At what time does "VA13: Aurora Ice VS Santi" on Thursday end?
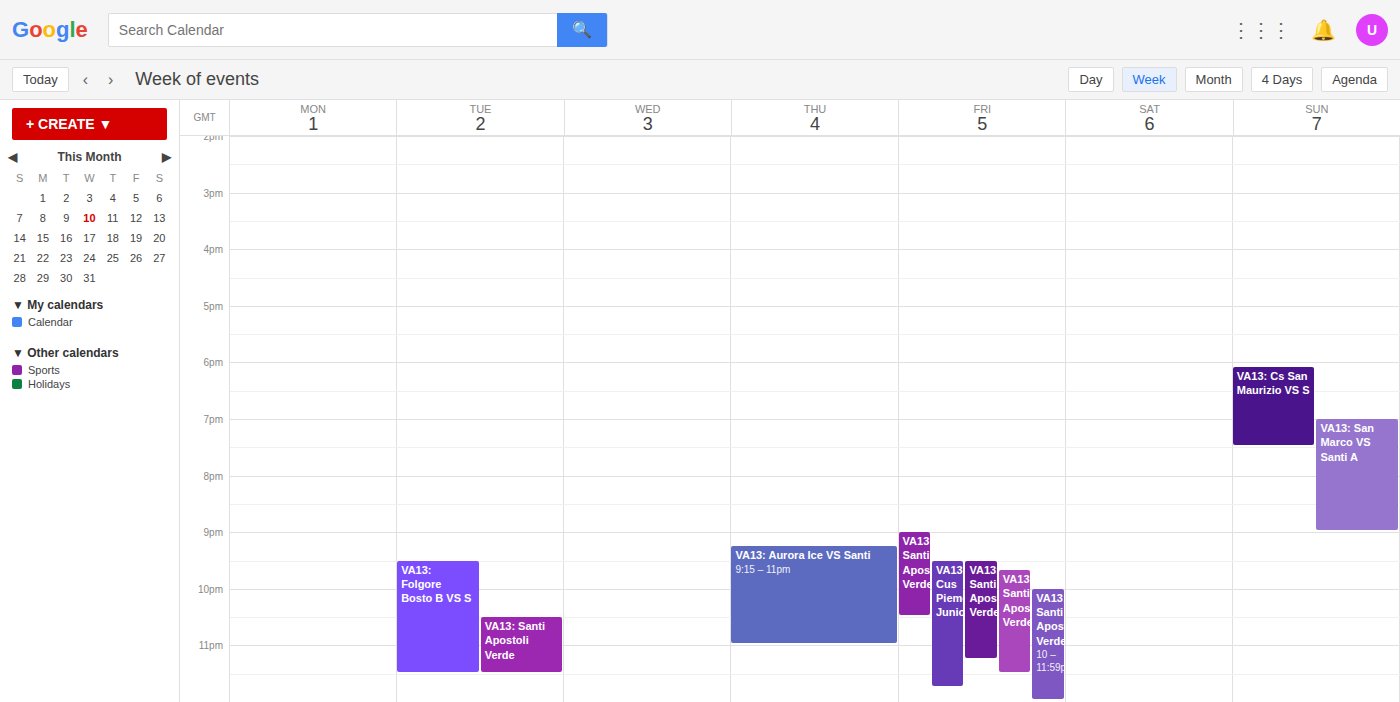
11:00 PM